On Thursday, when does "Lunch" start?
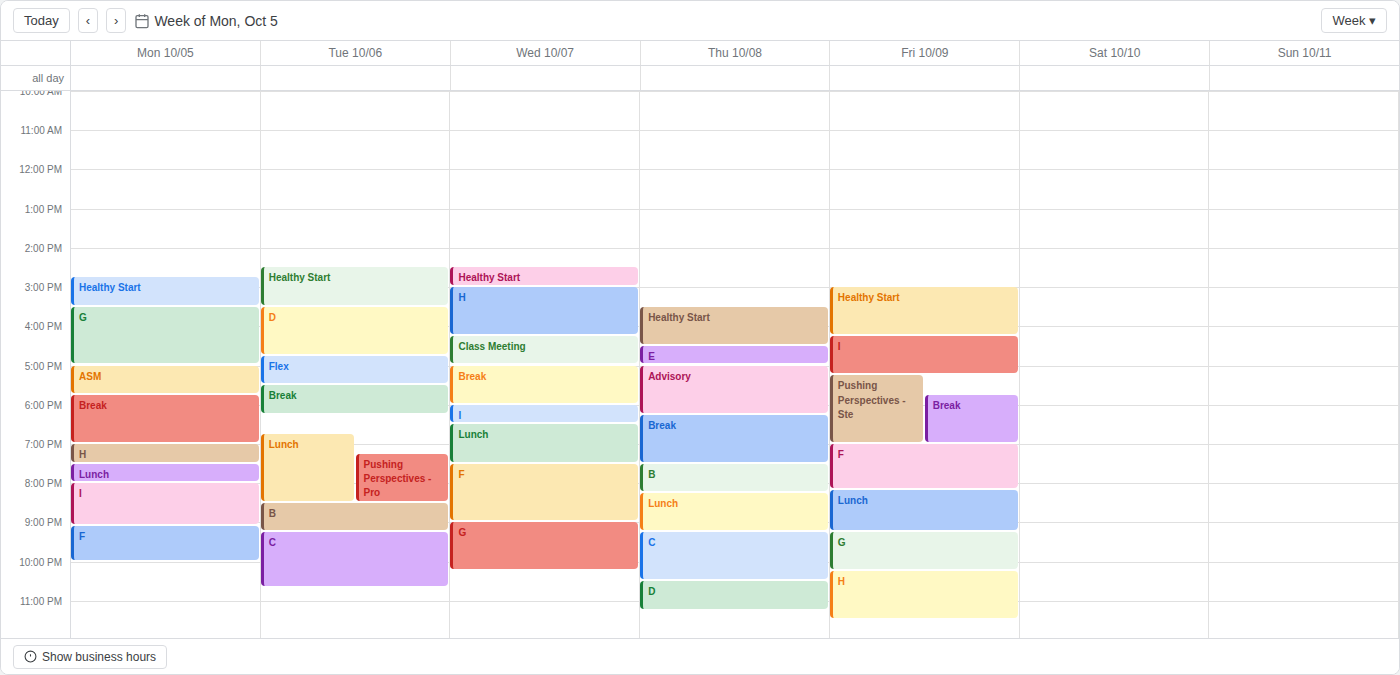
8:15 PM